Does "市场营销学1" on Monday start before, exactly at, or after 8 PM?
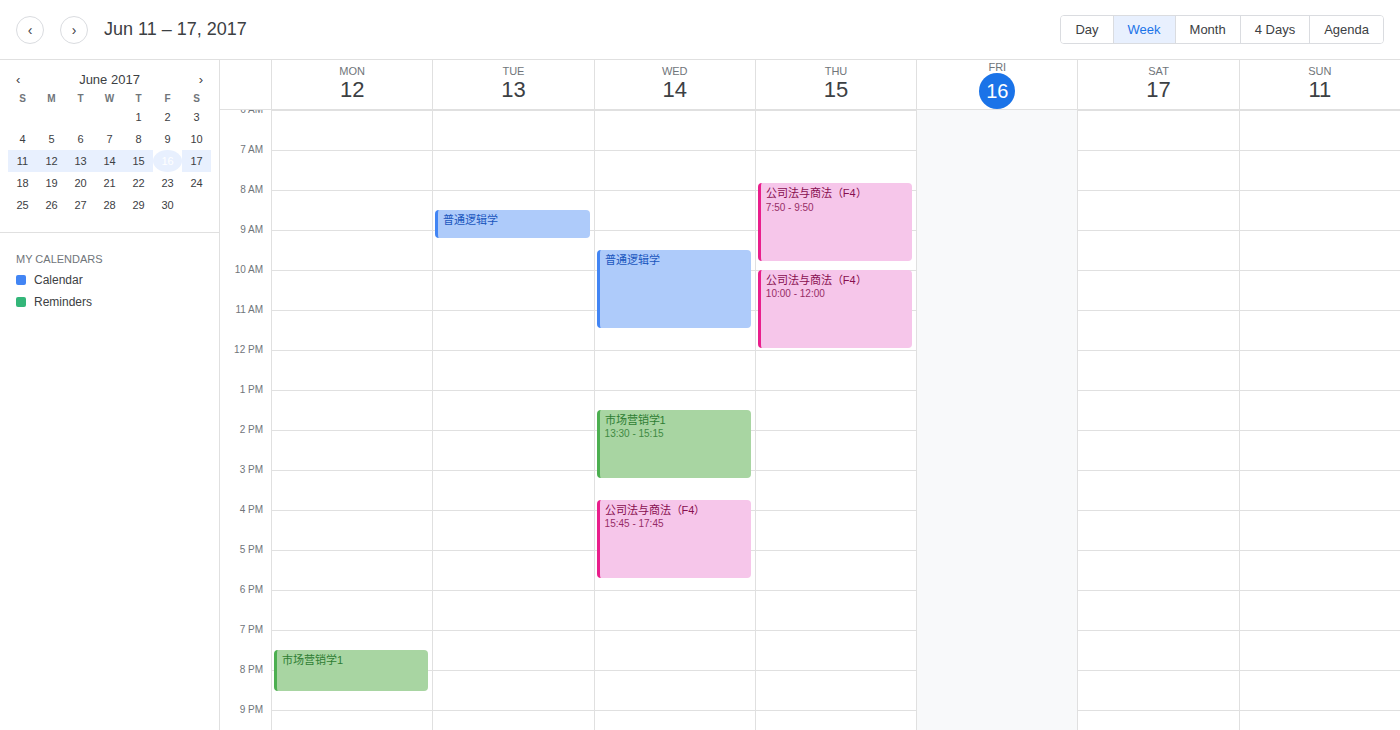
7:30 PM -- before 8 PM, 30 minutes above the 8 PM line.